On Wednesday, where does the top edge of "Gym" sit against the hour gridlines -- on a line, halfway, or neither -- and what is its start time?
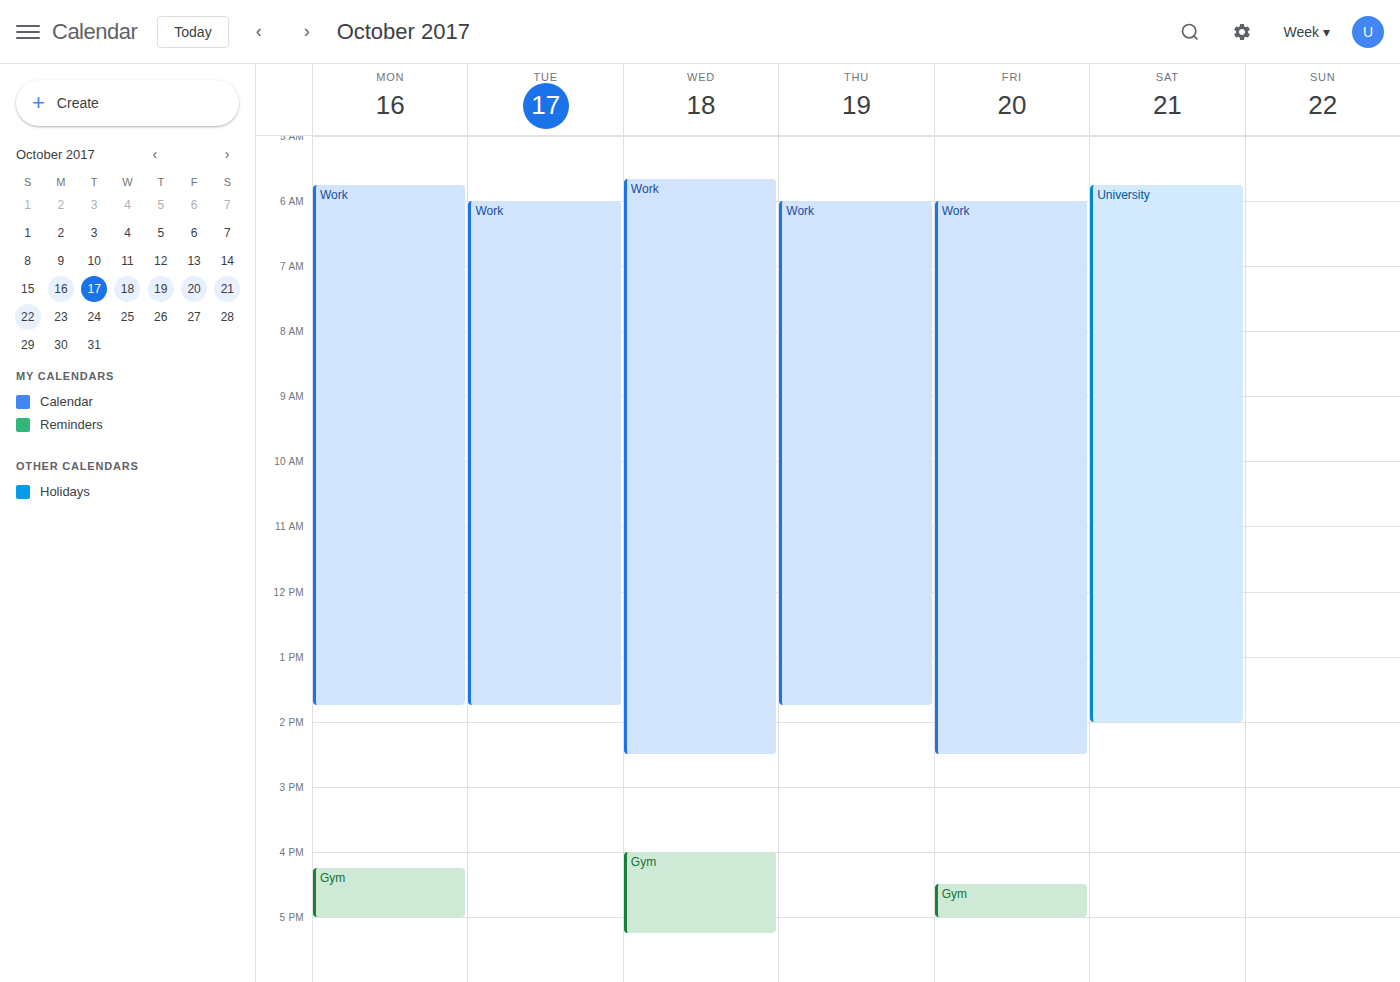
4:00 PM -- exactly on the 4 PM line.